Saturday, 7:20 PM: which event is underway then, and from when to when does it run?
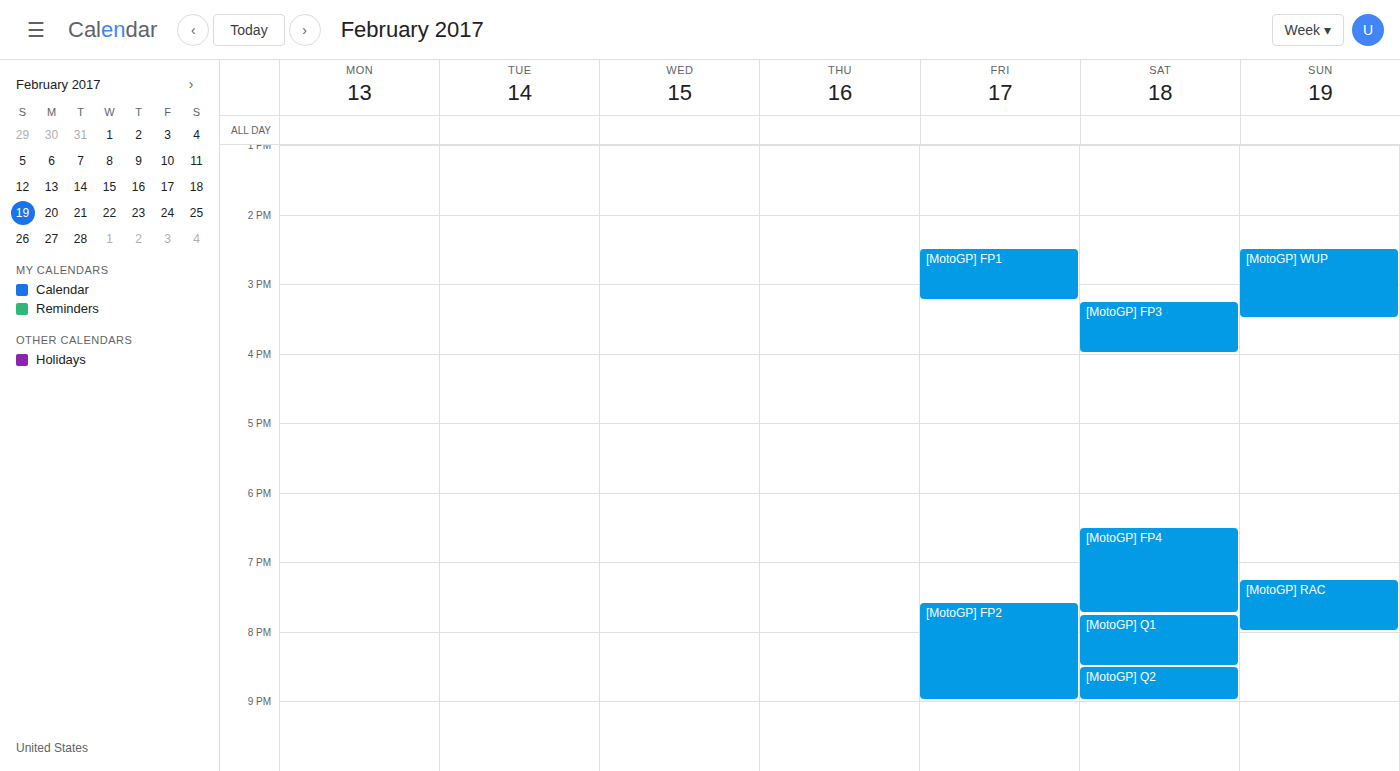
"[MotoGP] FP4", 6:30 PM to 7:45 PM